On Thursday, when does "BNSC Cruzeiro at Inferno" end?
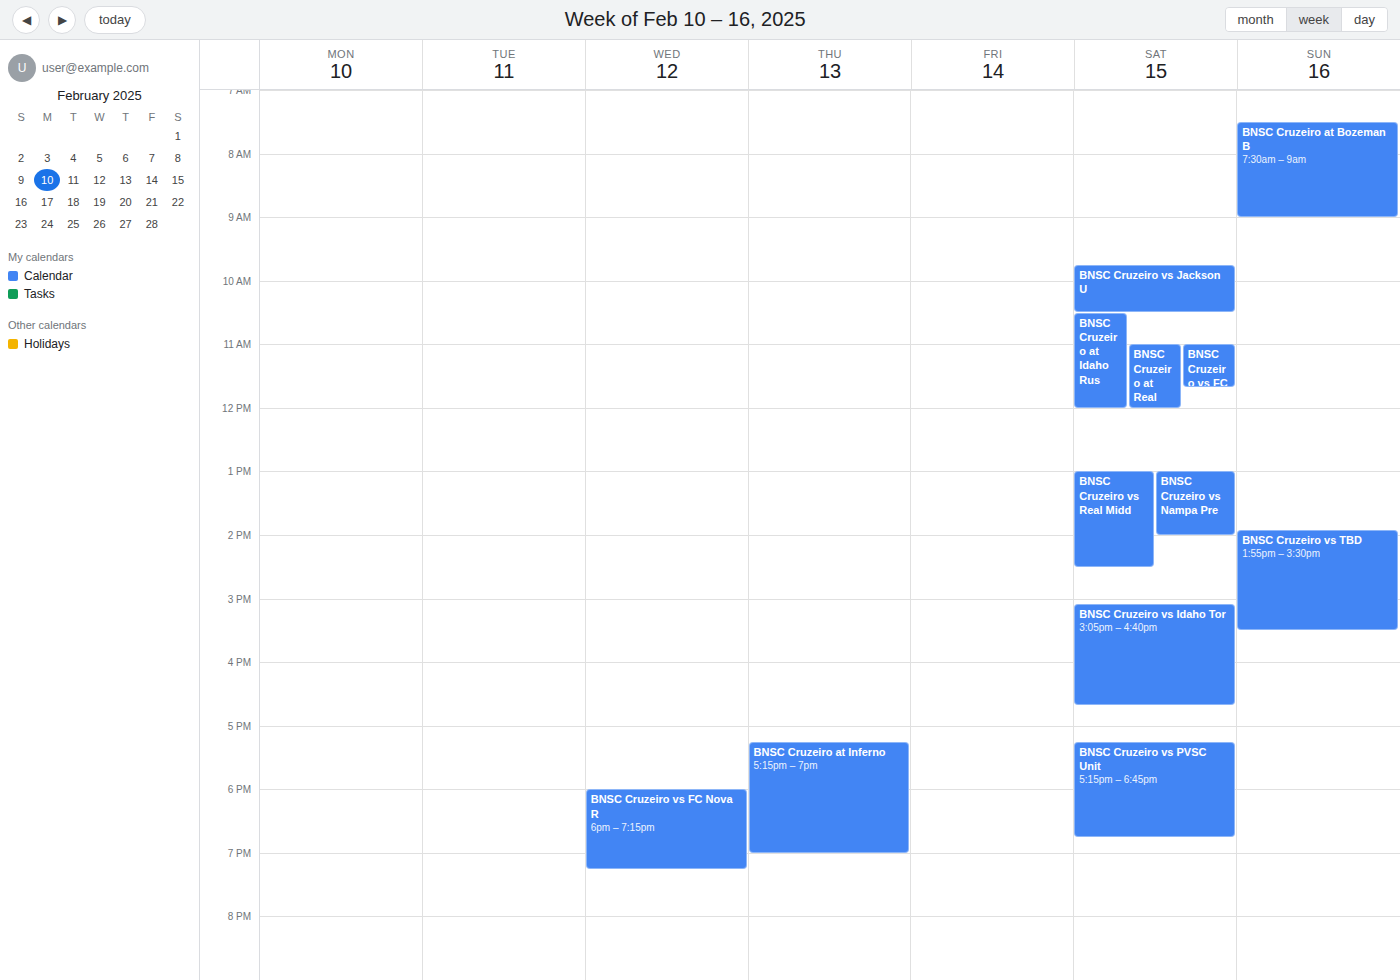
7:00 PM